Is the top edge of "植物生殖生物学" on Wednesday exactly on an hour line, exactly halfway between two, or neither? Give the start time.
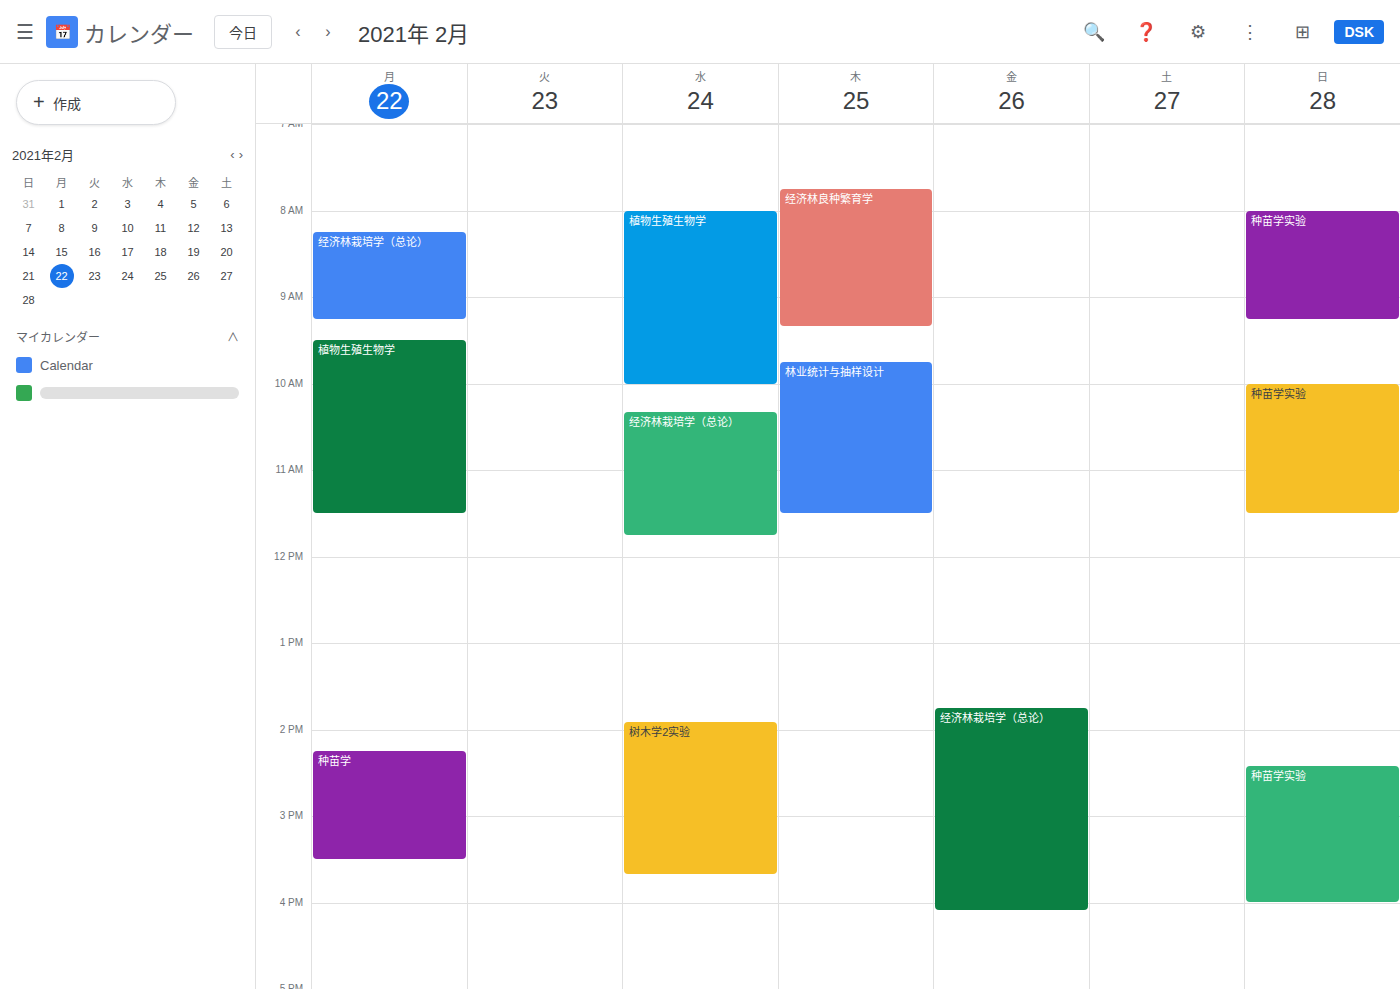
8:00 AM -- exactly on the 8 AM line.